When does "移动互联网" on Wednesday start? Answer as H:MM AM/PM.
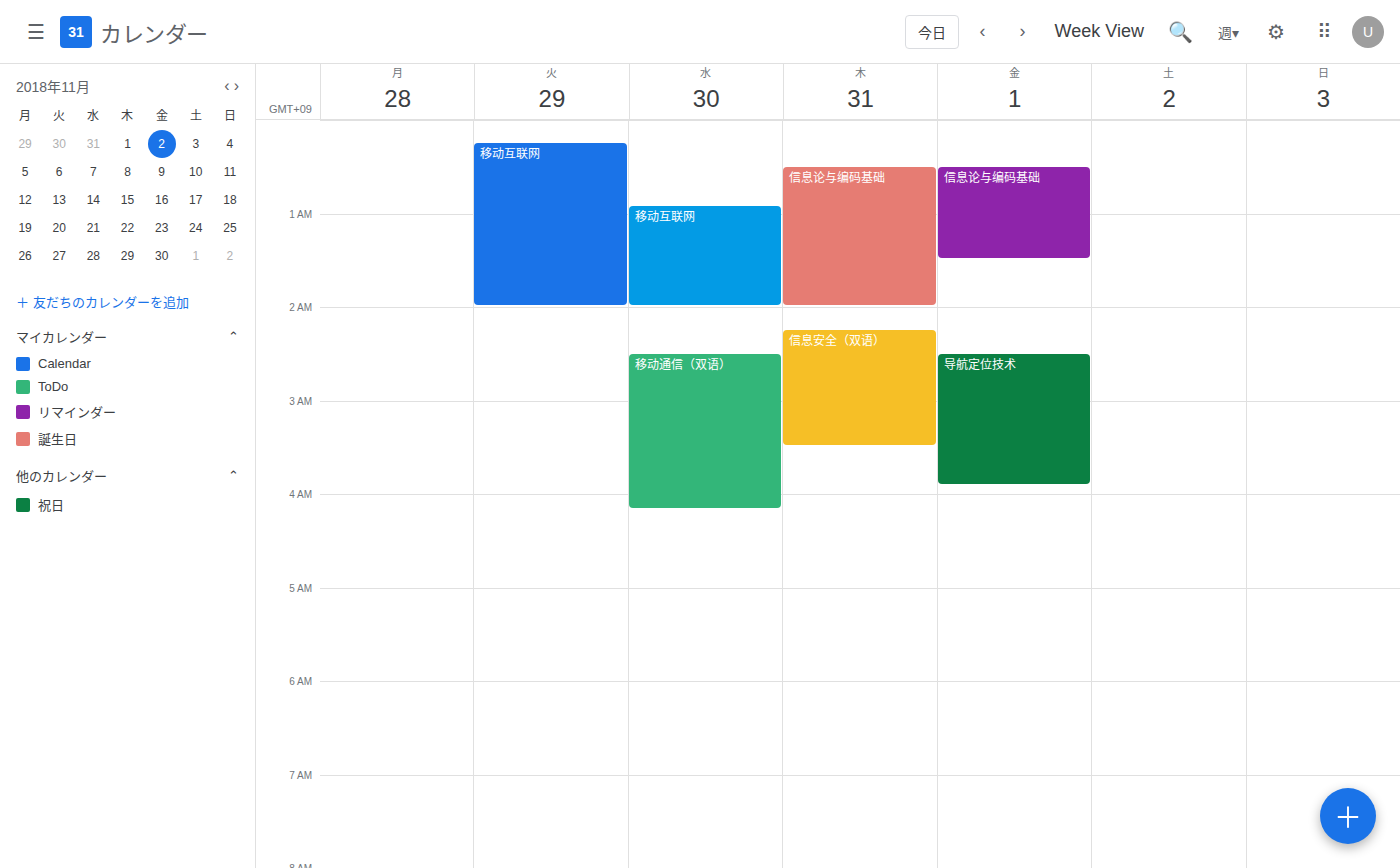
12:55 AM